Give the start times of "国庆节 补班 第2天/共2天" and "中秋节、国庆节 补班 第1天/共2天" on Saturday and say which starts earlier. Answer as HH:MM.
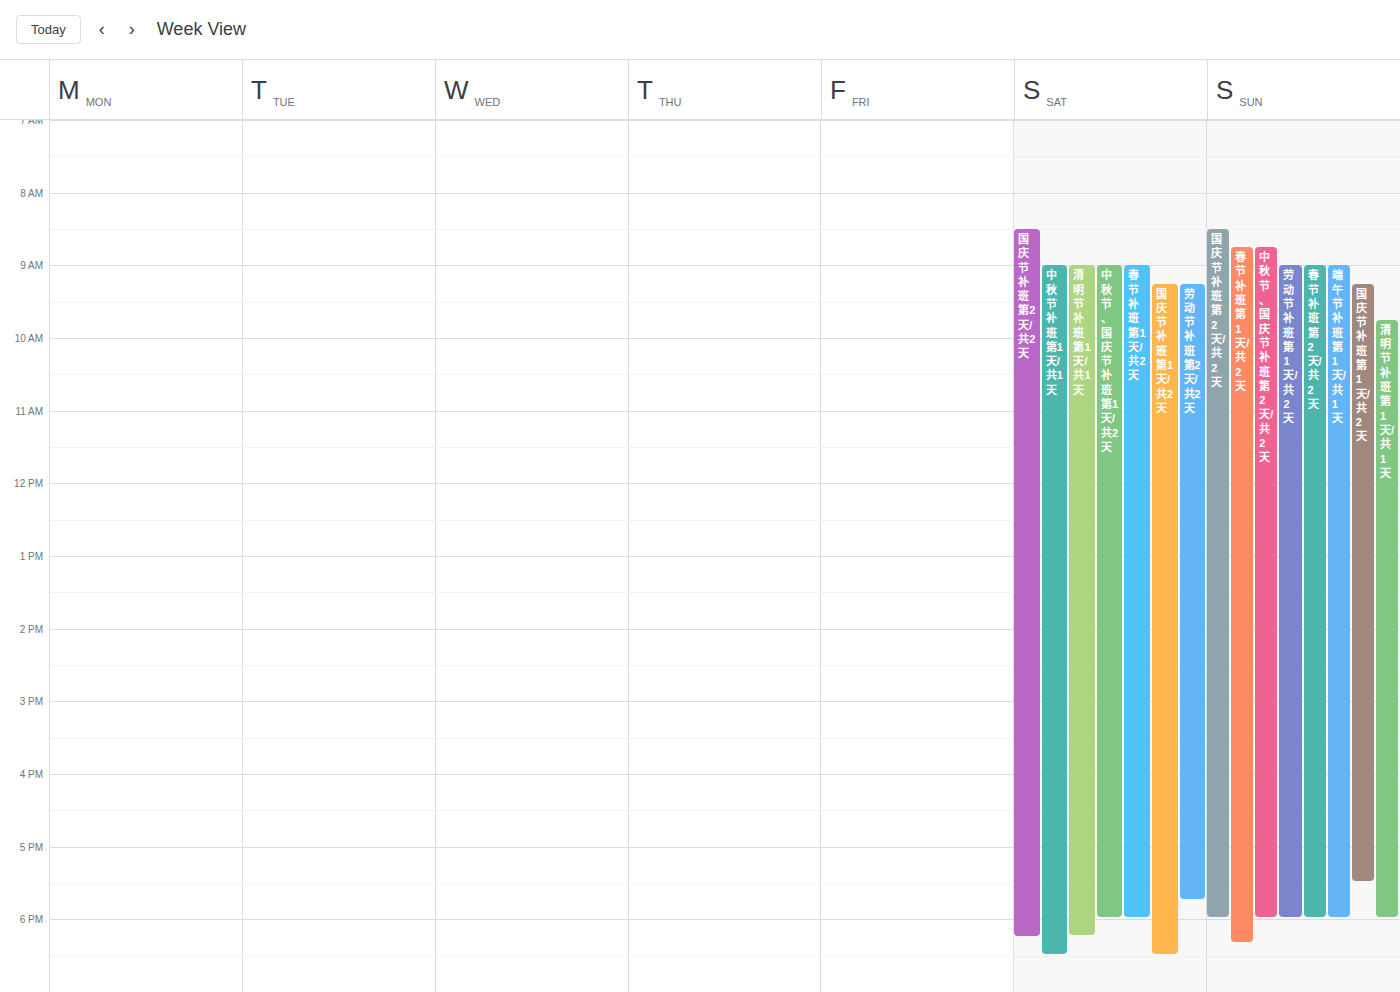
"国庆节 补班 第2天/共2天" 08:30; "中秋节、国庆节 补班 第1天/共2天" 09:00.